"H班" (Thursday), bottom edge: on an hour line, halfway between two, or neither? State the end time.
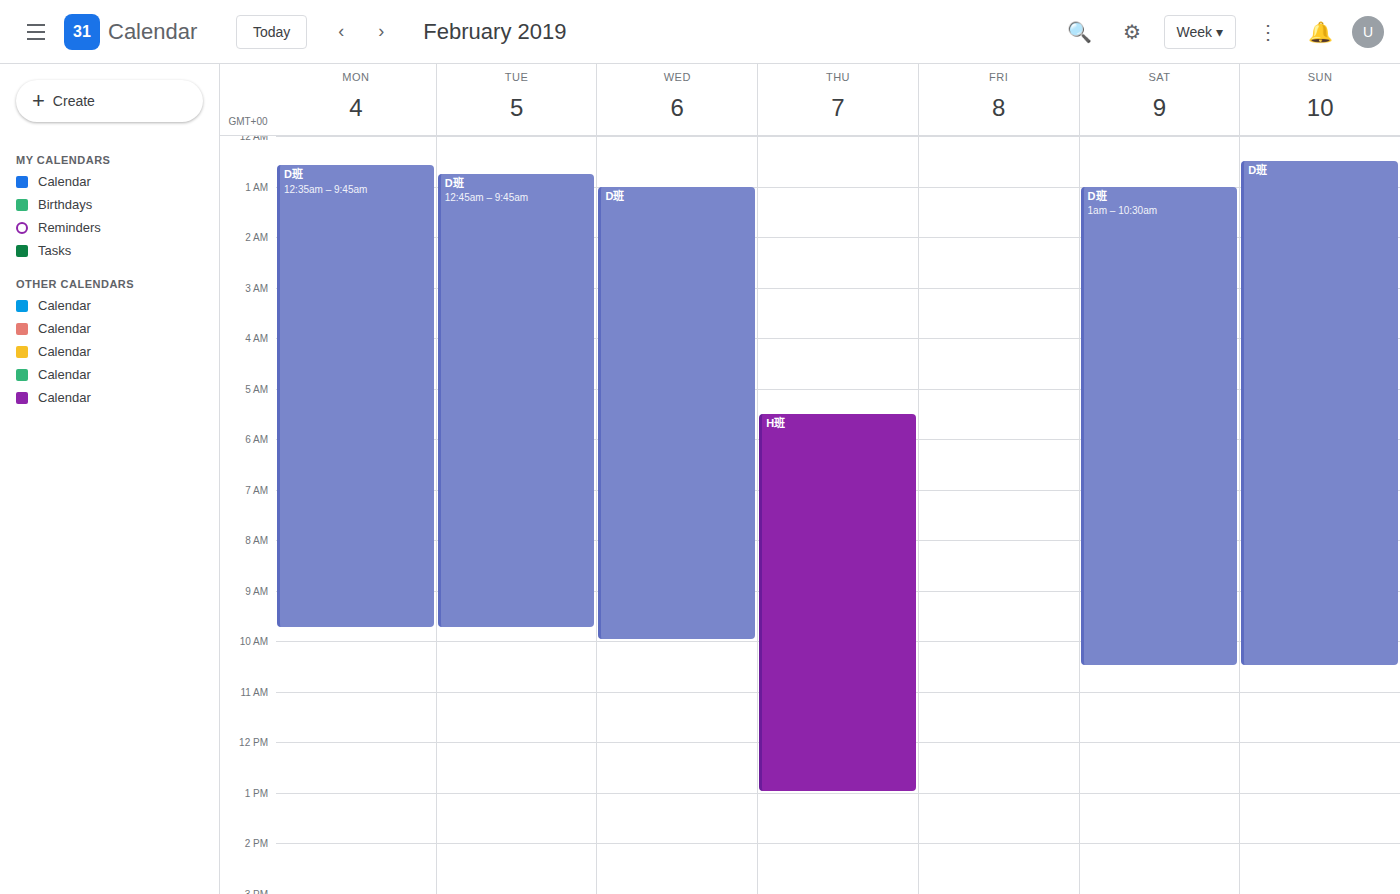
1:00 PM -- exactly on the 1 PM line.